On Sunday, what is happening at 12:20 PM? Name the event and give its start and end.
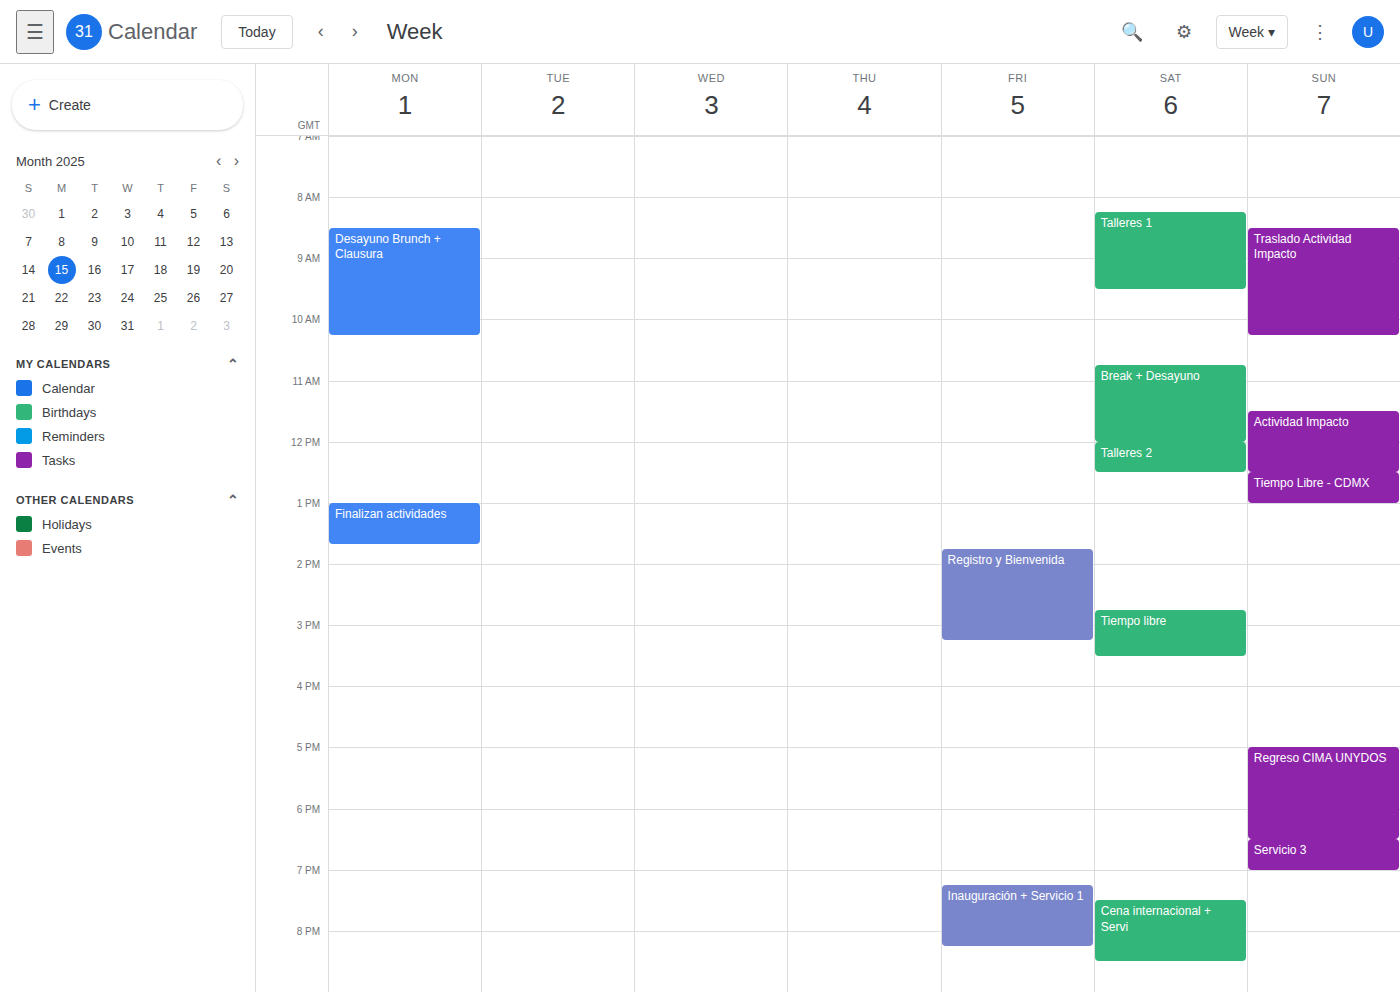
"Actividad Impacto", 11:30 AM to 12:30 PM